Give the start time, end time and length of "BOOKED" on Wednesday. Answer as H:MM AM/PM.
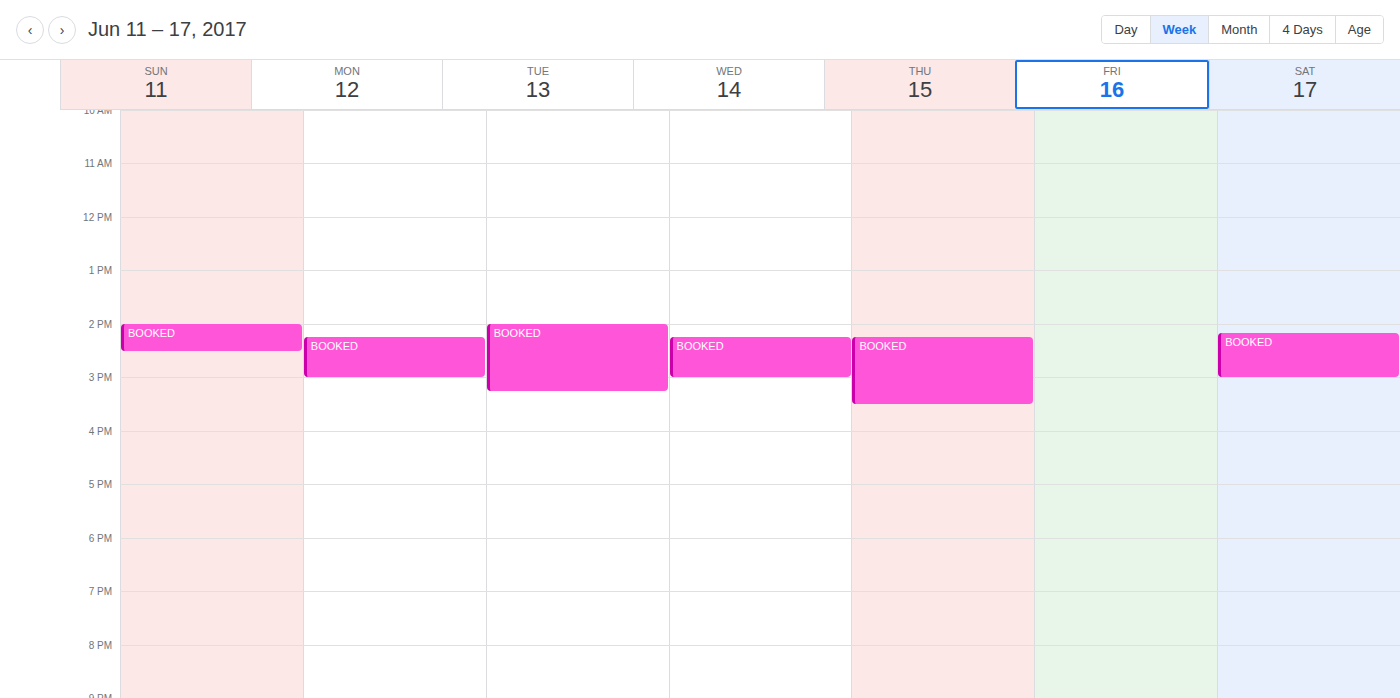
2:15 PM to 3:00 PM, 45 minutes